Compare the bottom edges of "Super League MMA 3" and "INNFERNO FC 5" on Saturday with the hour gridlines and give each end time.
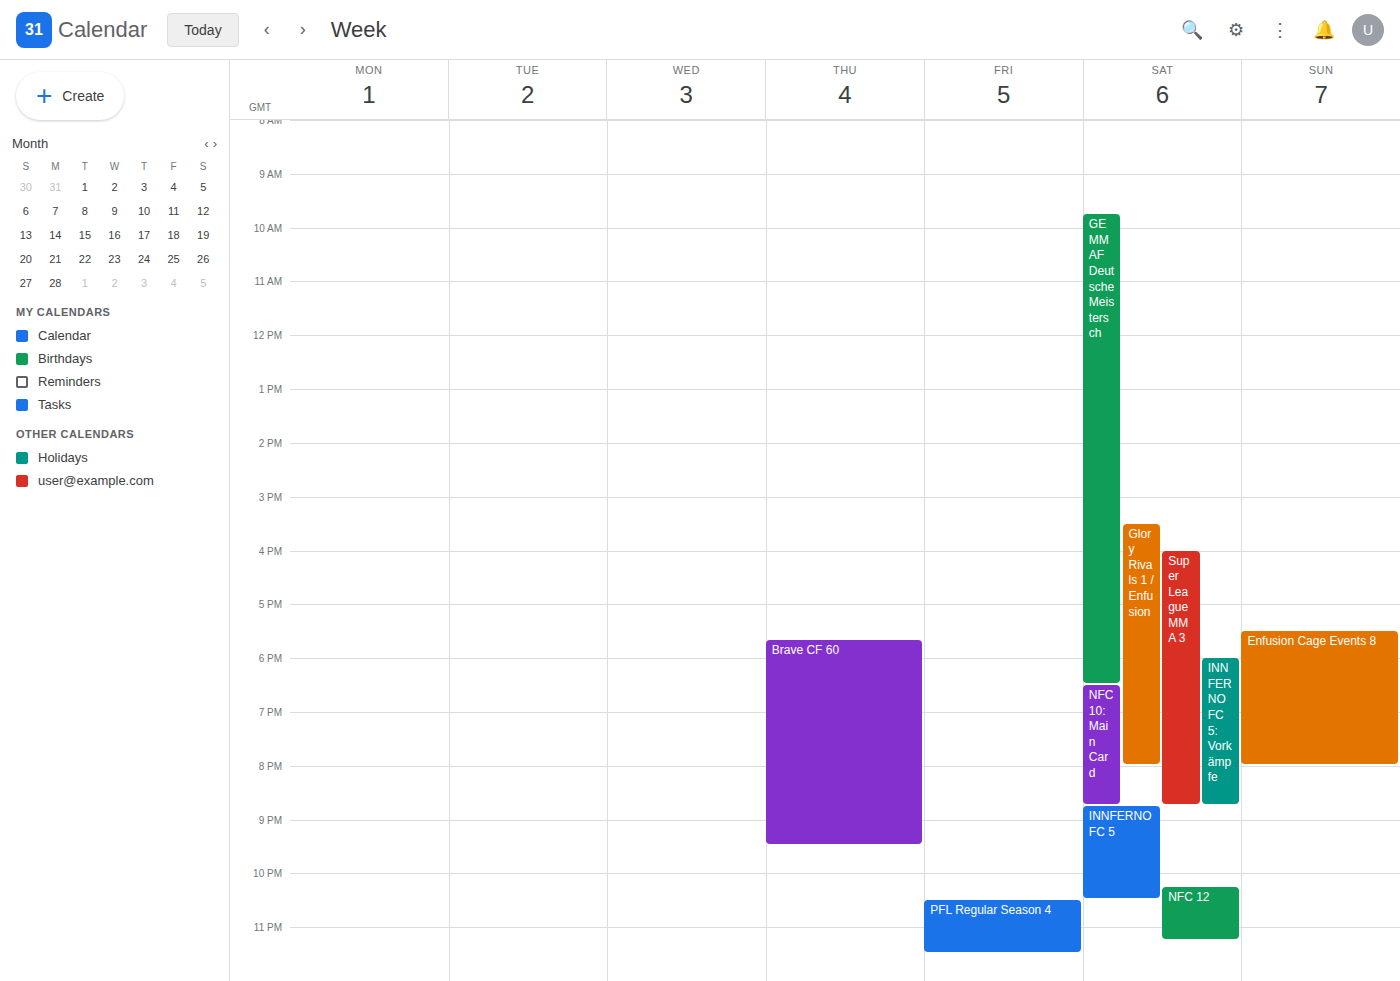
"Super League MMA 3": 8:45 PM, neither: three quarters of the way from the 8 PM line to the 9 PM line. "INNFERNO FC 5": 10:30 PM, halfway between the 10 PM and 11 PM lines.